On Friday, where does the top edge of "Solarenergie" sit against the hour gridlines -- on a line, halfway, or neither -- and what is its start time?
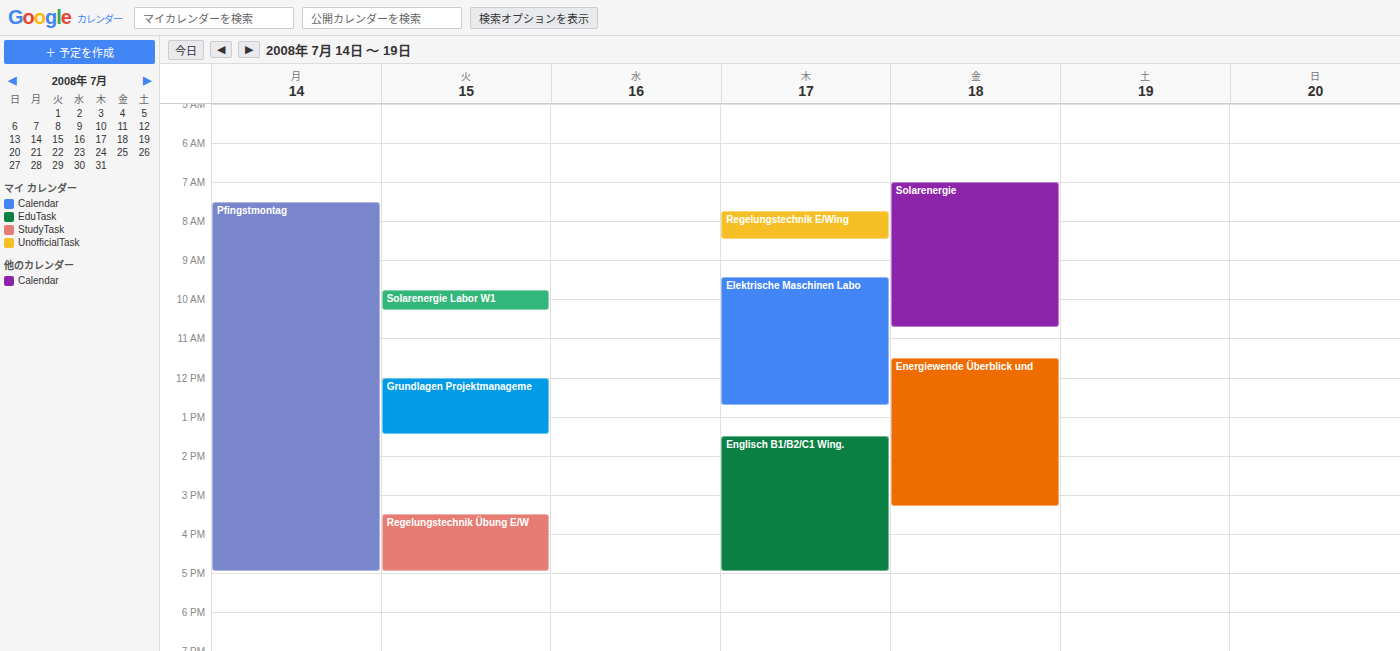
7:00 AM -- exactly on the 7 AM line.